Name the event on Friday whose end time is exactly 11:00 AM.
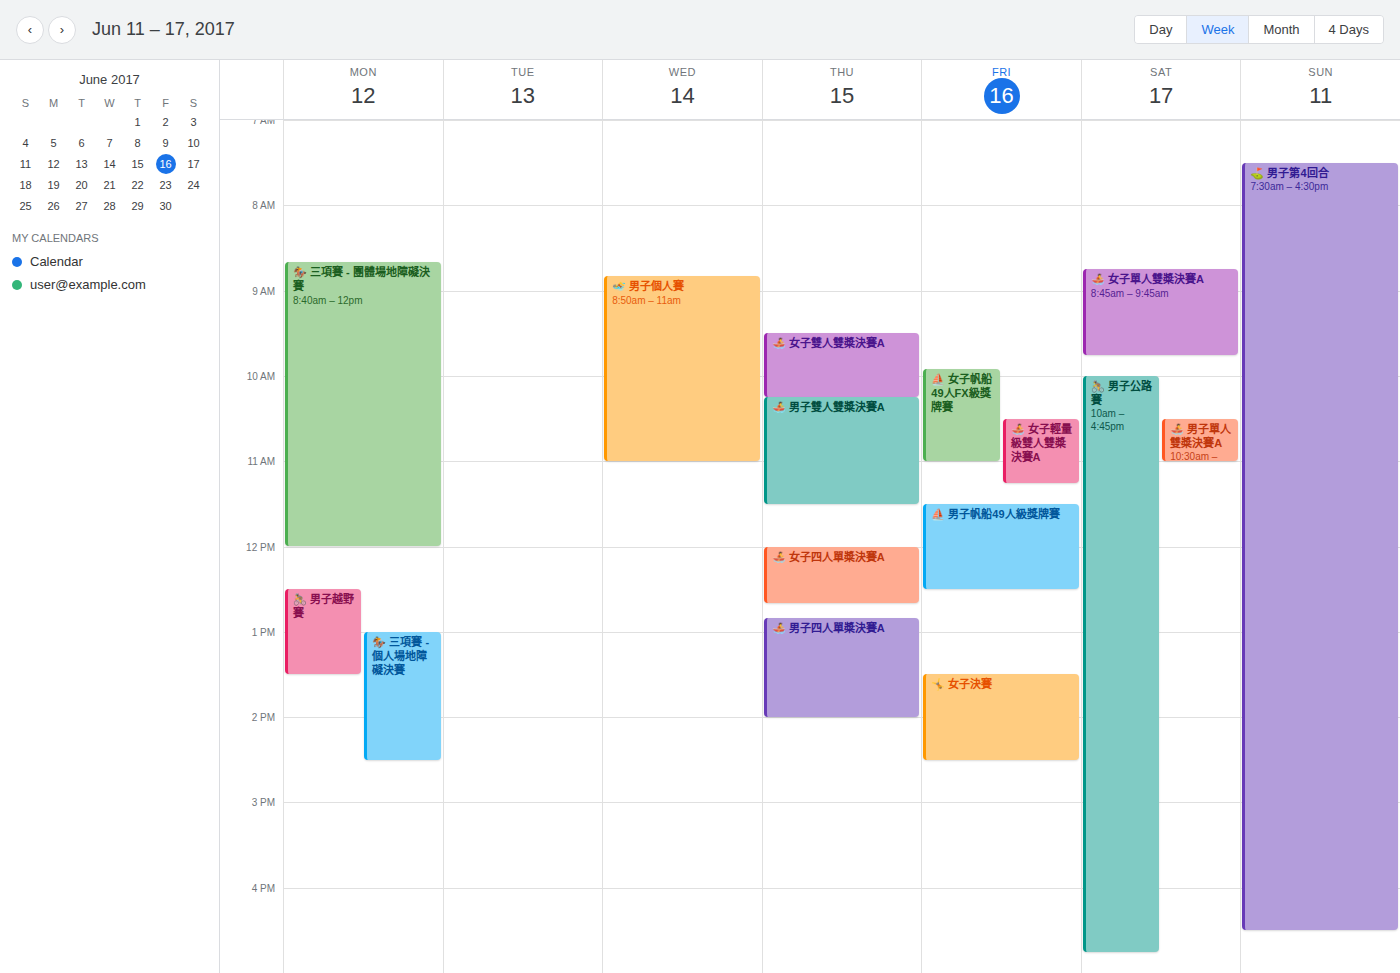
"⛵ 女子帆船49人FX級獎牌賽"